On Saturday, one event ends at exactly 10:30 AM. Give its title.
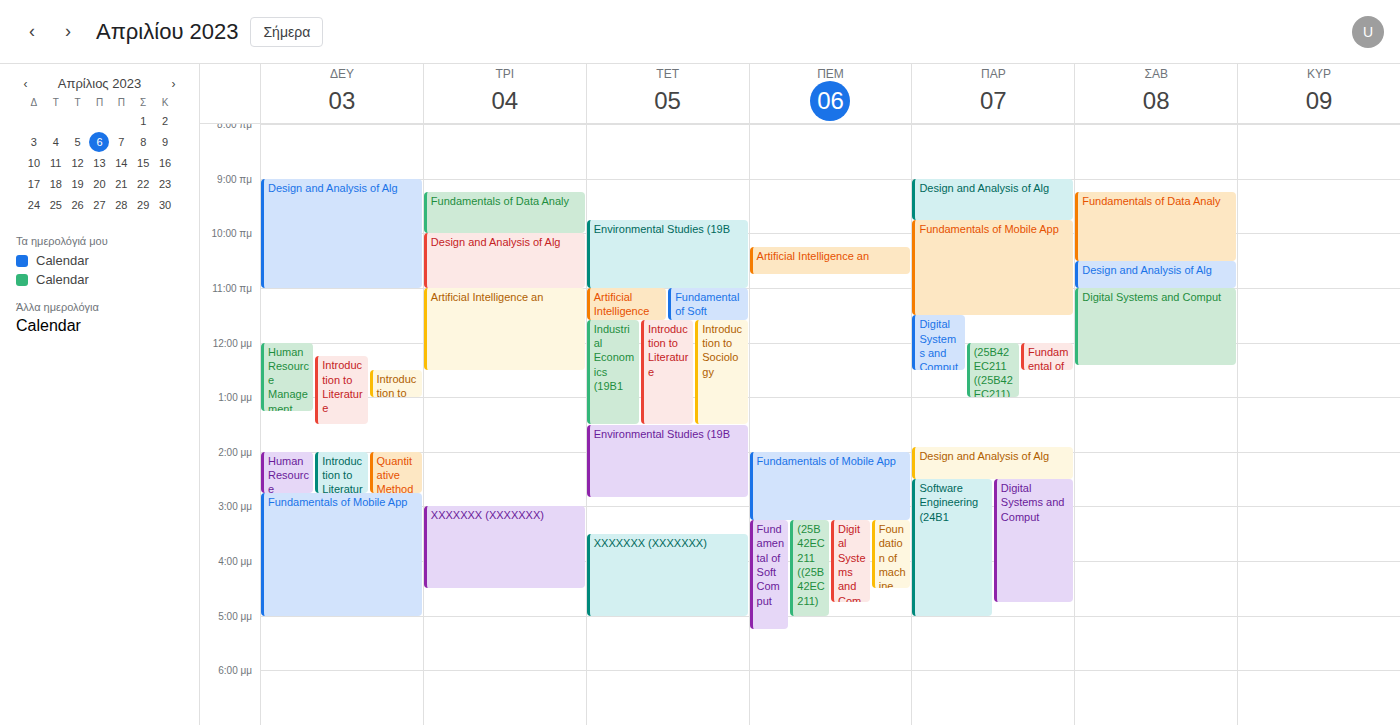
"Fundamentals of Data Analy"